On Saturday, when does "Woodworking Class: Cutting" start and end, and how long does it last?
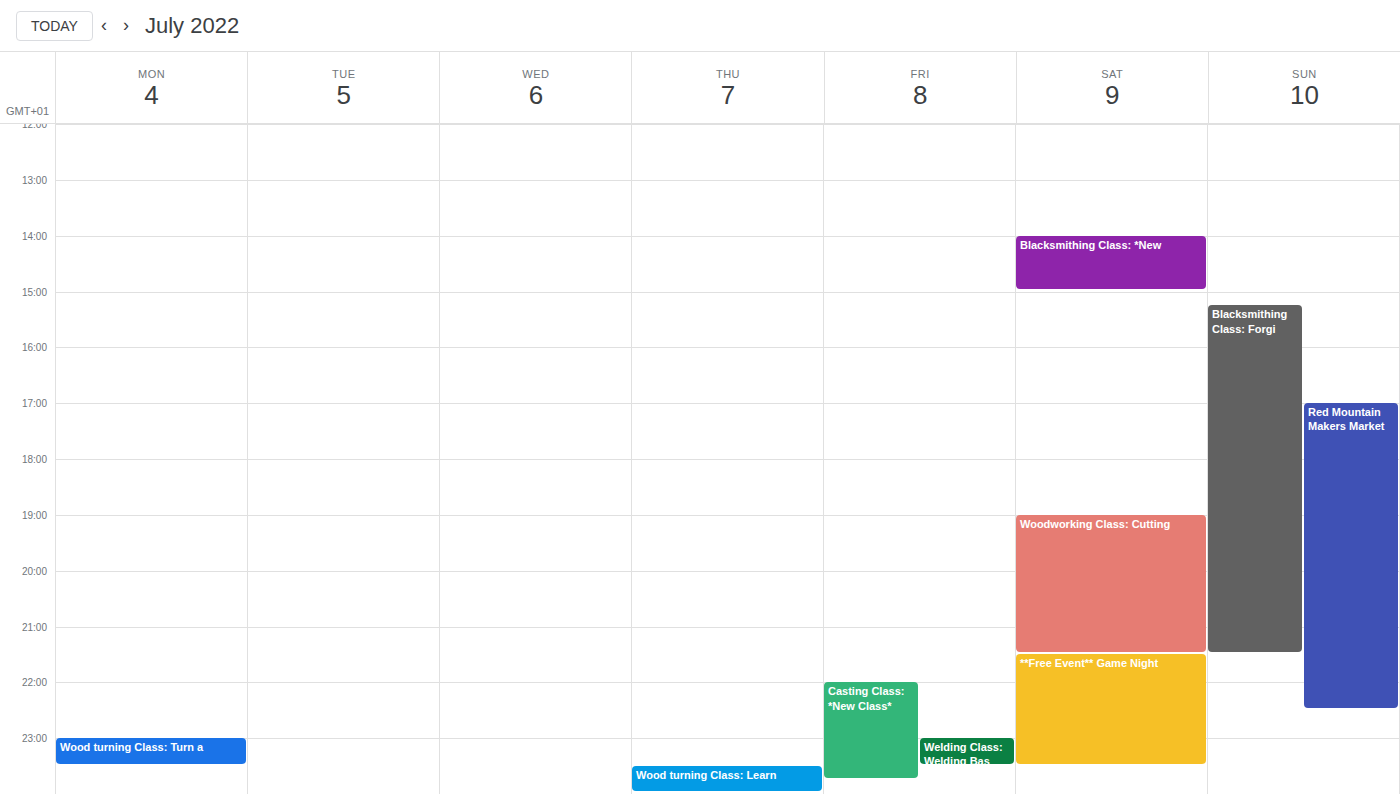
7:00 PM to 9:30 PM, 2 hours 30 minutes